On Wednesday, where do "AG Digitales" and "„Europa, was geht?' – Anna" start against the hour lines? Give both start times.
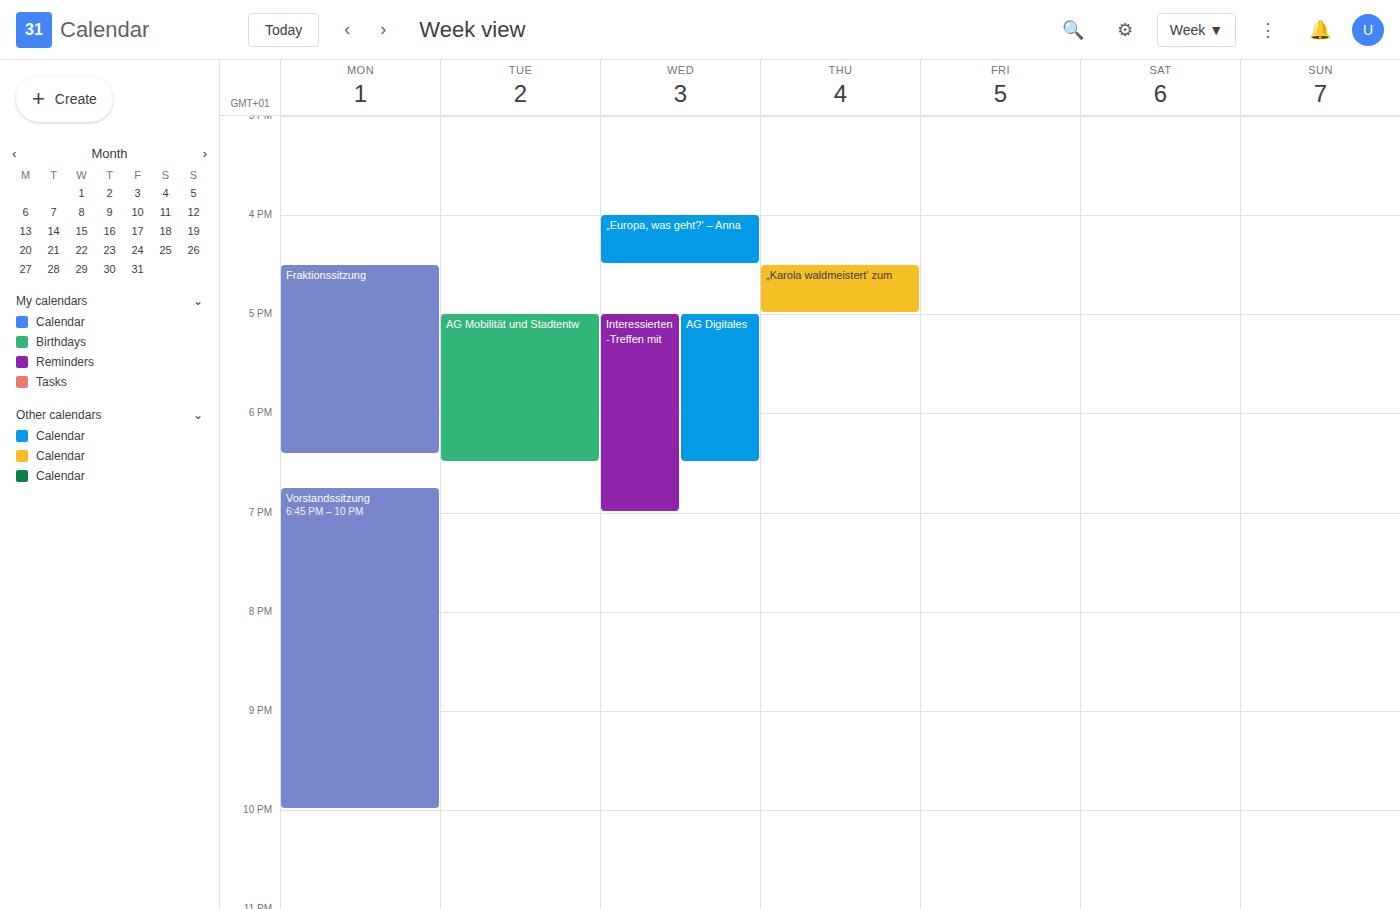
"AG Digitales": 5:00 PM, exactly on the 5 PM line. "„Europa, was geht?' – Anna": 4:00 PM, exactly on the 4 PM line.